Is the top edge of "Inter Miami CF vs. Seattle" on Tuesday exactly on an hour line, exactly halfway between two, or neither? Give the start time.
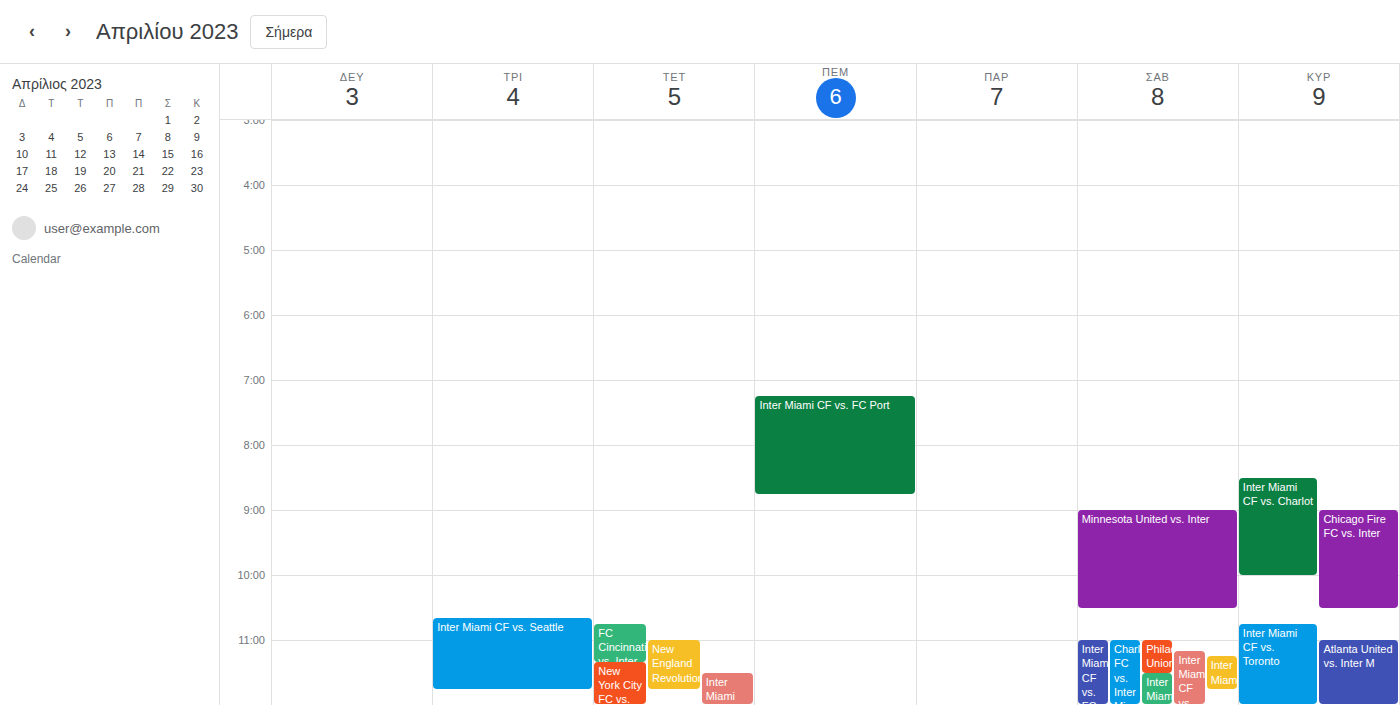
10:40 PM -- neither: 40 minutes below the 10 PM line and 20 minutes above the 11 PM line.